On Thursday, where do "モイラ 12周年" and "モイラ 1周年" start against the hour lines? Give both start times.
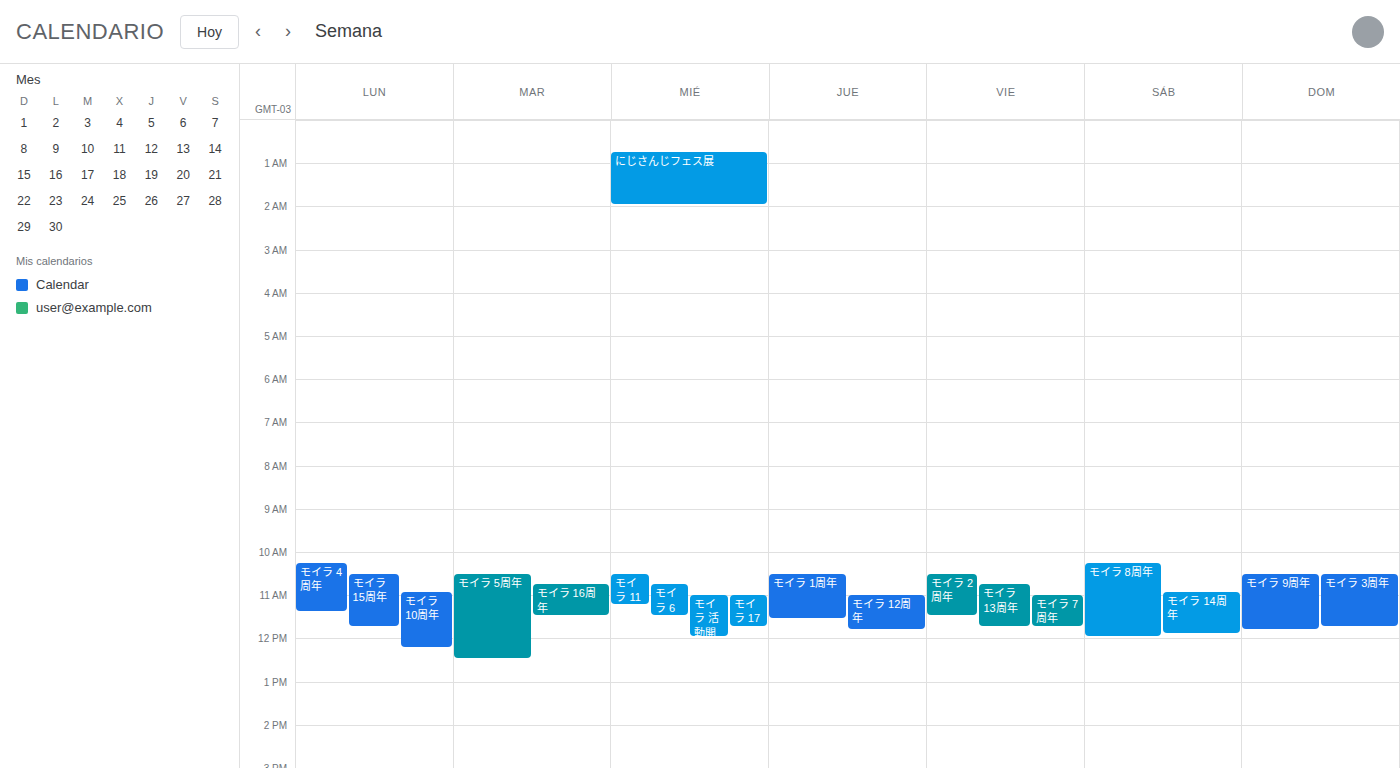
"モイラ 12周年": 11:00 AM, exactly on the 11 AM line. "モイラ 1周年": 10:30 AM, halfway between the 10 AM and 11 AM lines.